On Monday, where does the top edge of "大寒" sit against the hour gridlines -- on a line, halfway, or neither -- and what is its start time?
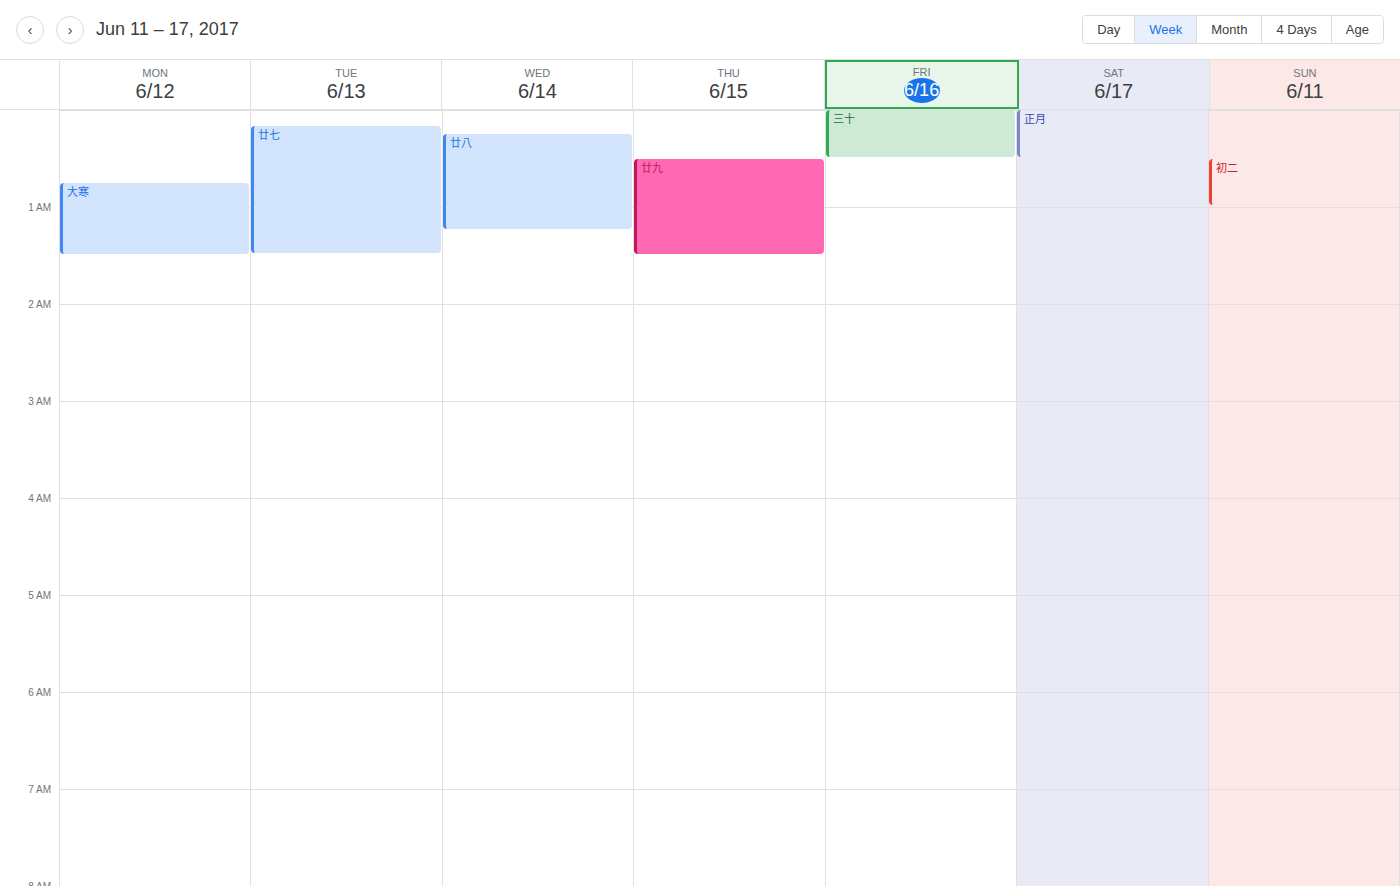
00:45 -- neither: three quarters of the way from the 00:00 line to the 01:00 line.